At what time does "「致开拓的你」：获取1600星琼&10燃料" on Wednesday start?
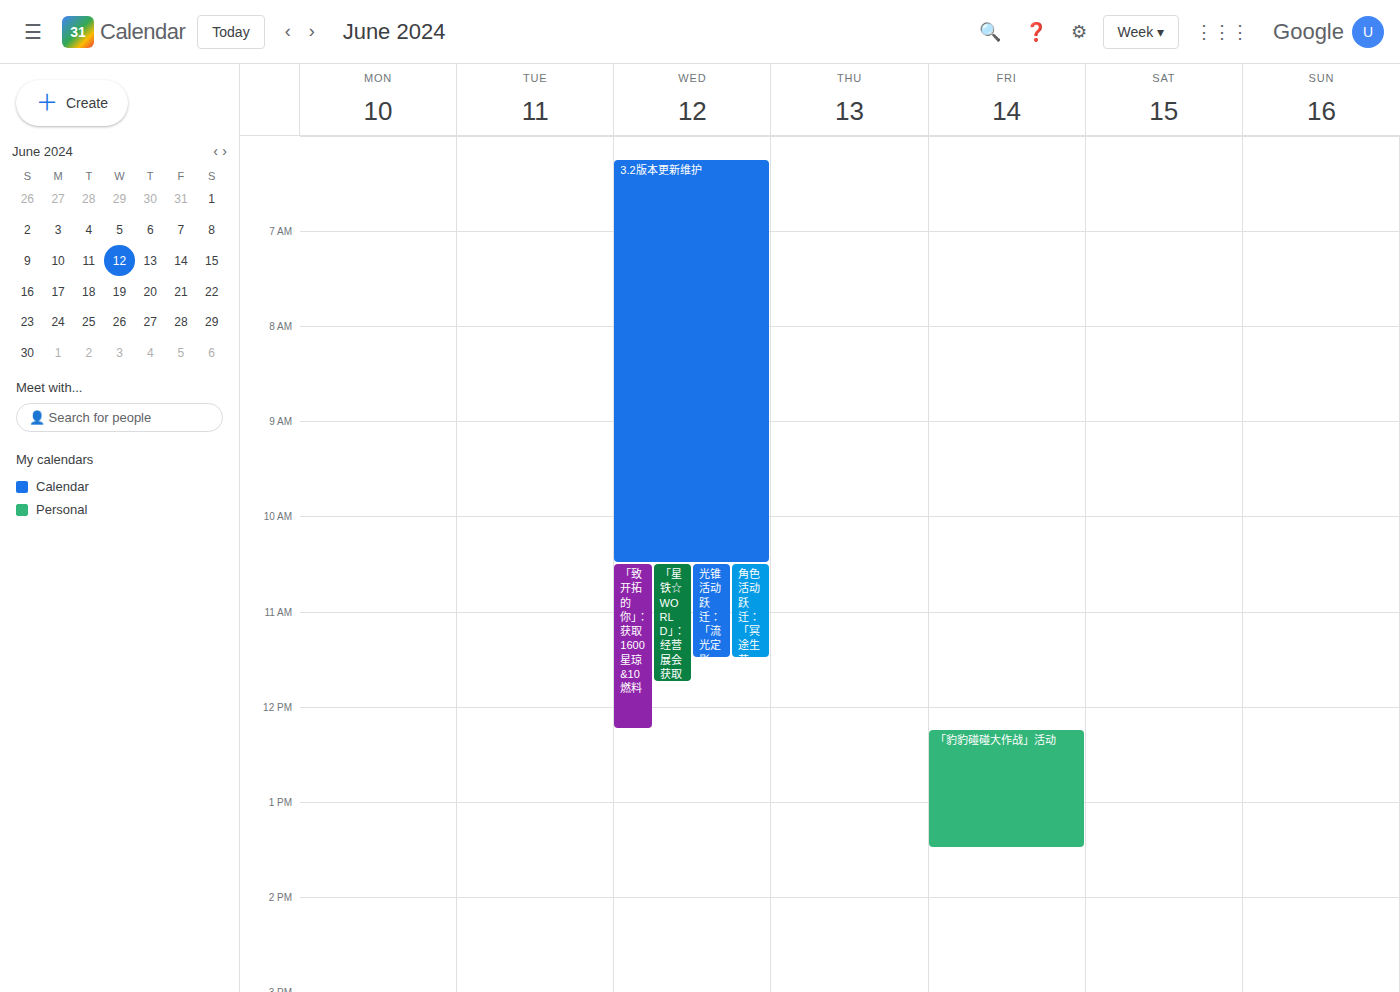
10:30 AM